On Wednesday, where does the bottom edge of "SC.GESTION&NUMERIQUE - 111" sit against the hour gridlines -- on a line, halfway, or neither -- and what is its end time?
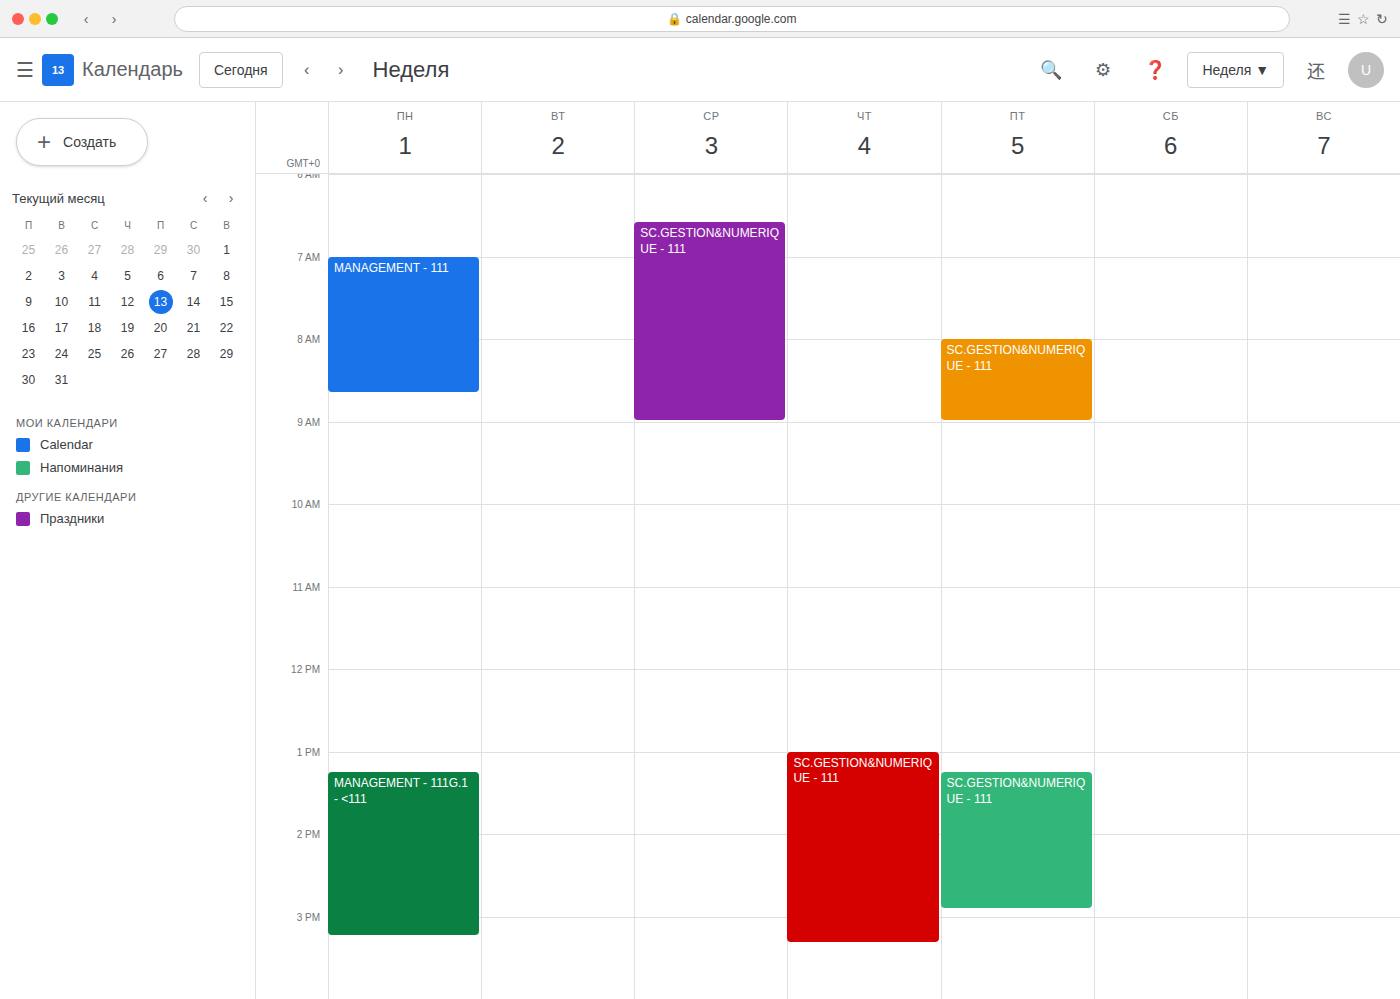
9:00 AM -- exactly on the 9 AM line.